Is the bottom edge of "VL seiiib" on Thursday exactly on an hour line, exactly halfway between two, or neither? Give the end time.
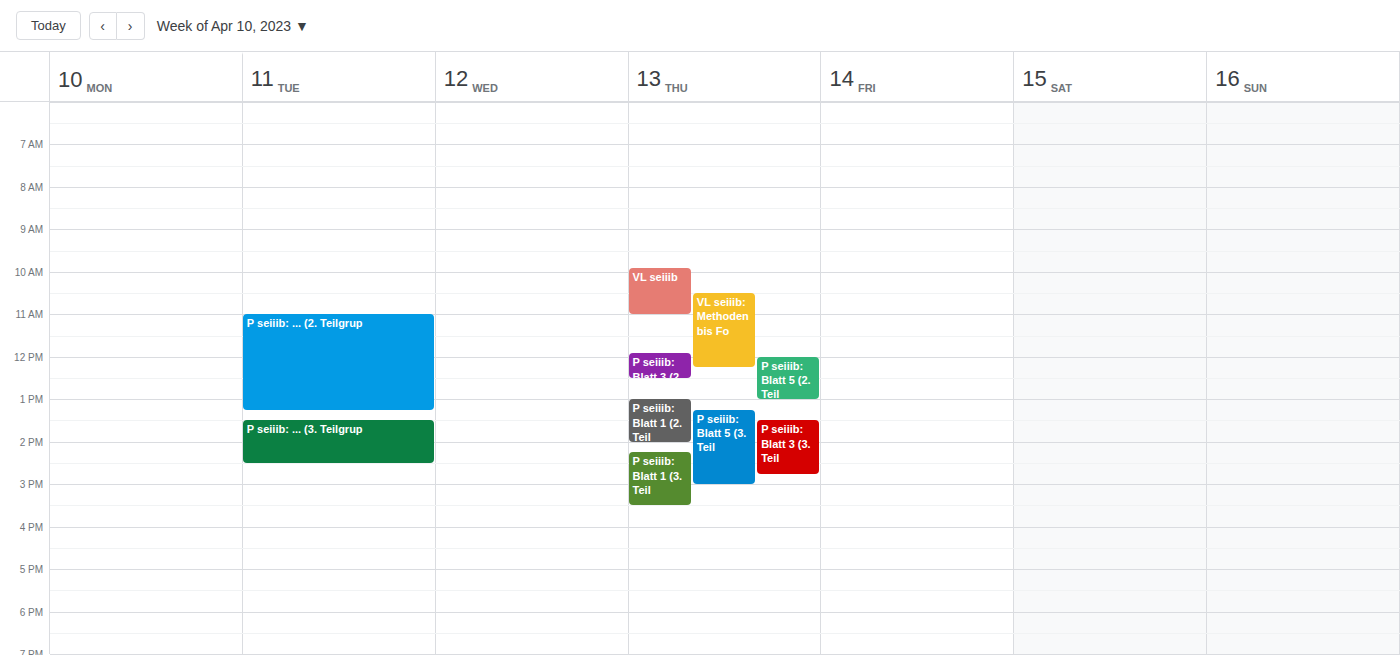
11:00 AM -- exactly on the 11 AM line.